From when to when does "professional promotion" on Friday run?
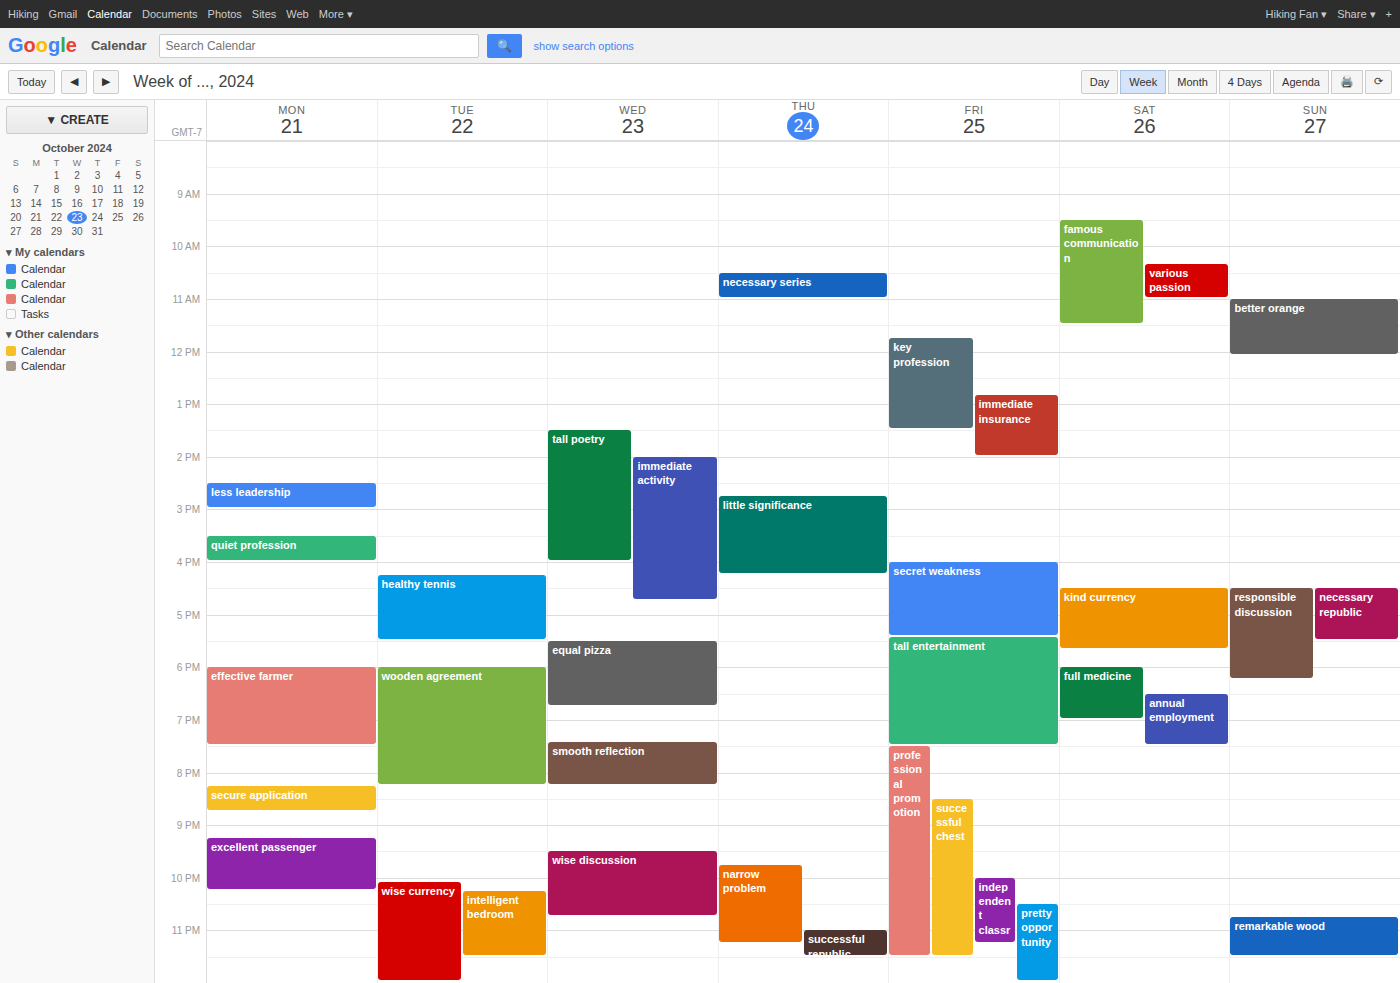
7:30 PM to 11:30 PM